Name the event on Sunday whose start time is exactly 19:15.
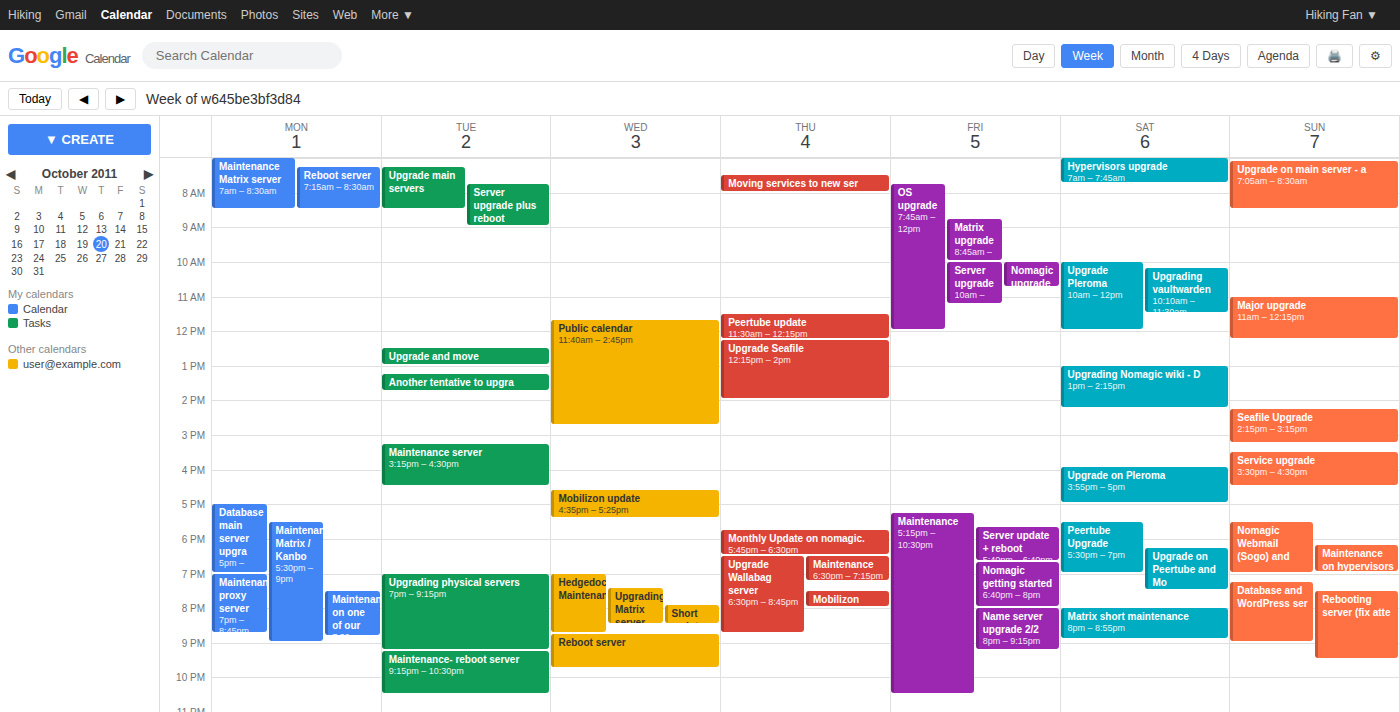
"Database and WordPress ser"